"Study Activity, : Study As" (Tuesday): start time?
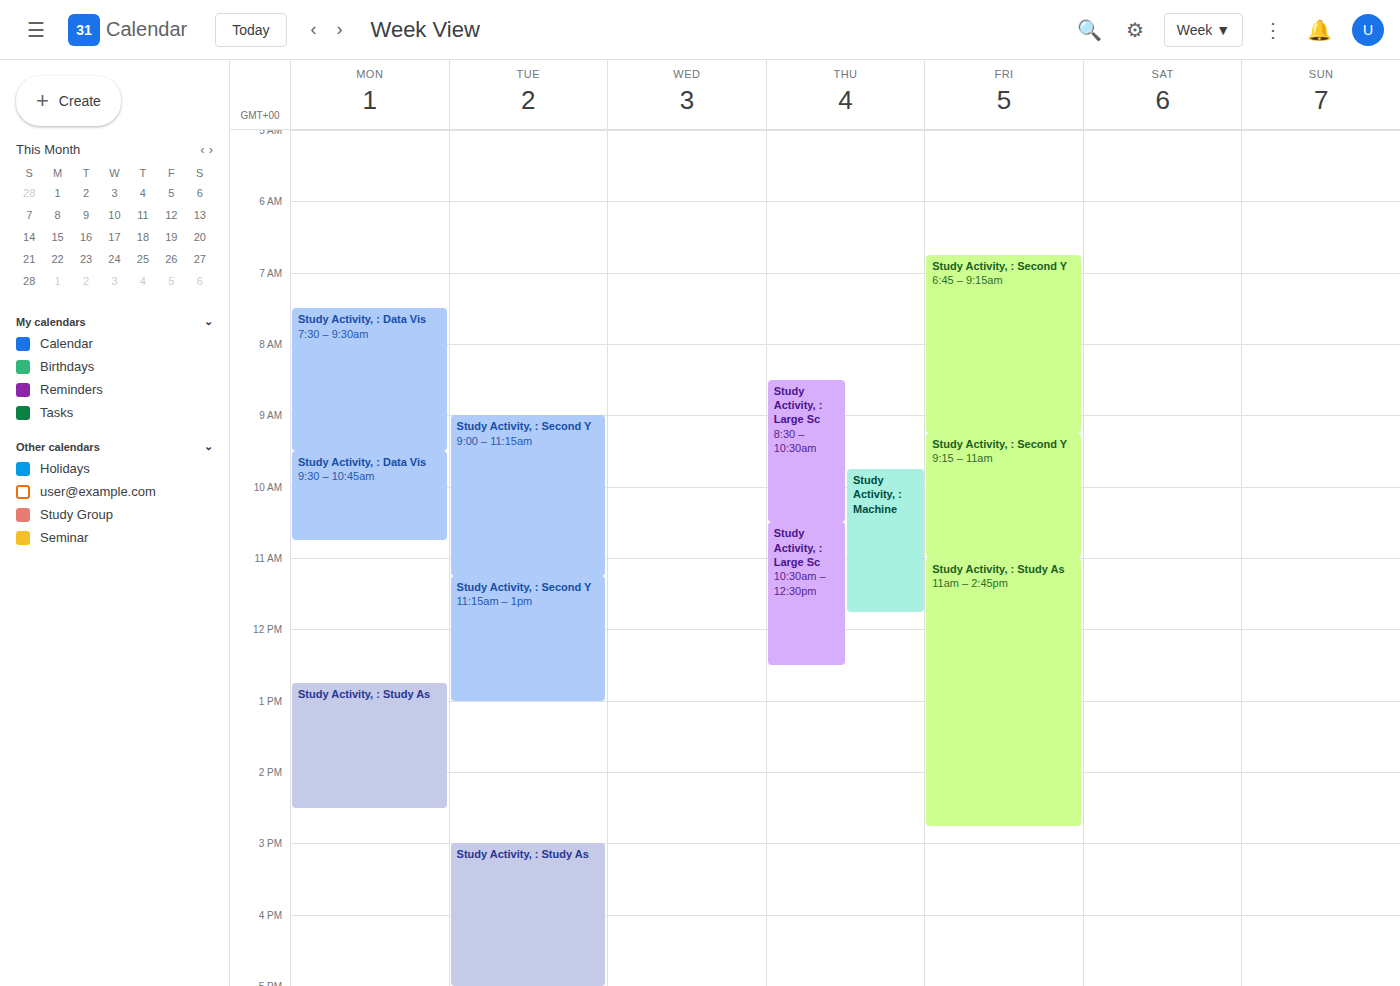
3:00 PM